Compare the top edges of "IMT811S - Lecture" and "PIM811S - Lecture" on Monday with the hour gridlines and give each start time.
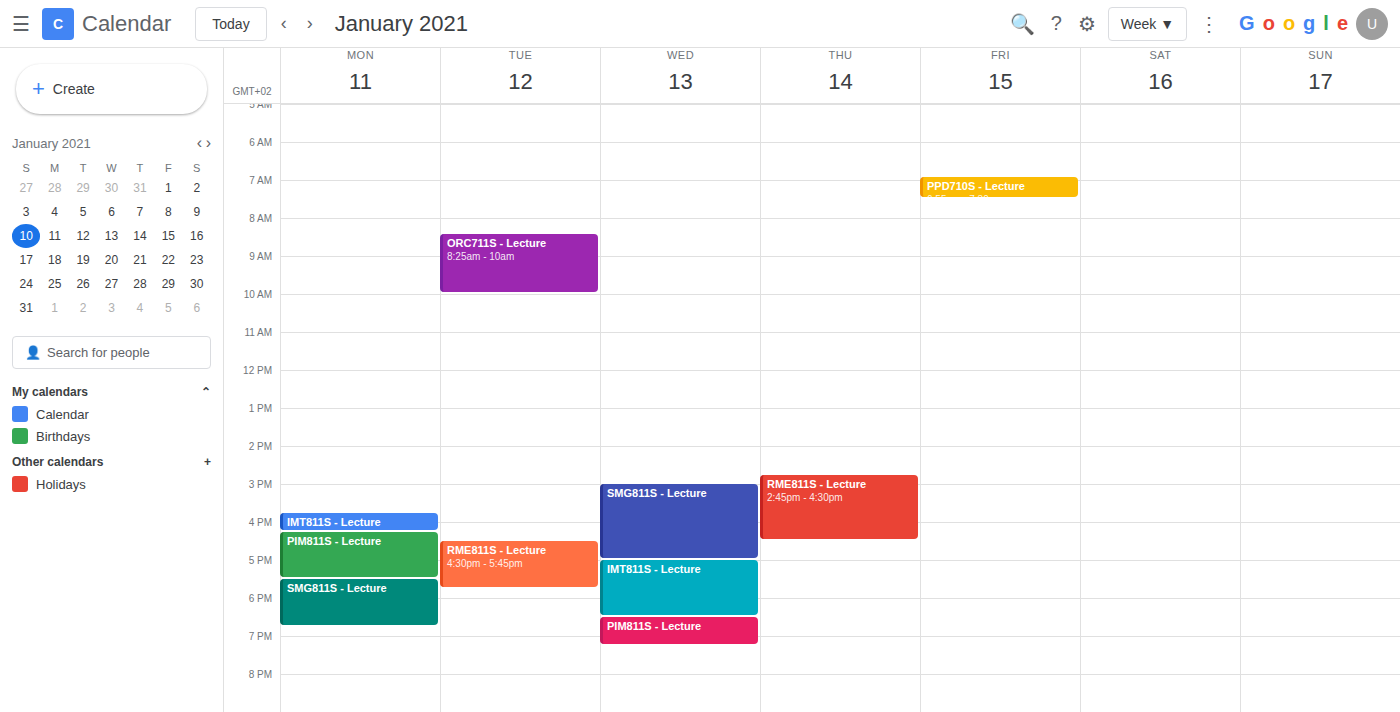
"IMT811S - Lecture": 15:45, neither: three quarters of the way from the 15:00 line to the 16:00 line. "PIM811S - Lecture": 16:15, neither: a quarter of the way from the 16:00 line to the 17:00 line.